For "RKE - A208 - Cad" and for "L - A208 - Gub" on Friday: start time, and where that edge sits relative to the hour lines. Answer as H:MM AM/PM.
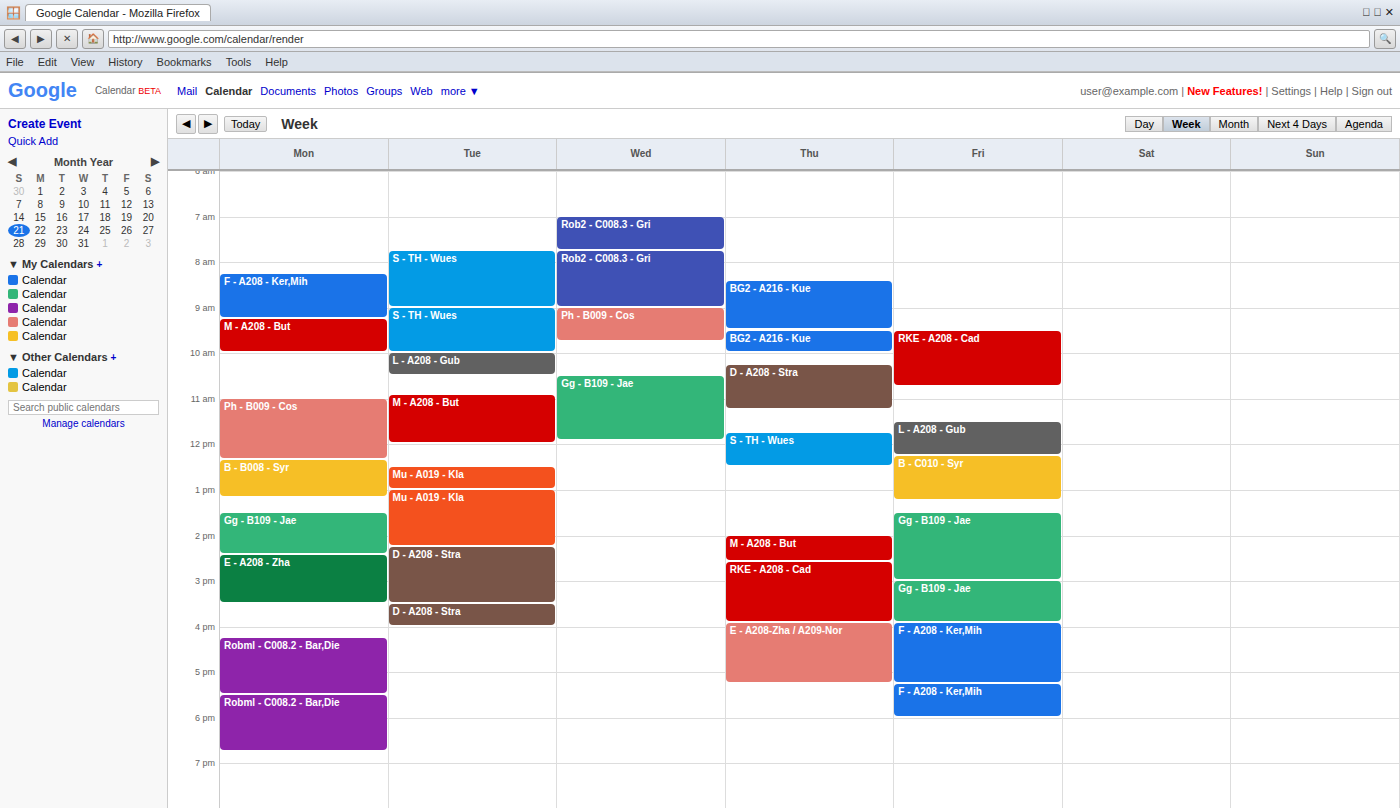
"RKE - A208 - Cad": 9:30 AM, halfway between the 9 AM and 10 AM lines. "L - A208 - Gub": 11:30 AM, halfway between the 11 AM and 12 PM lines.